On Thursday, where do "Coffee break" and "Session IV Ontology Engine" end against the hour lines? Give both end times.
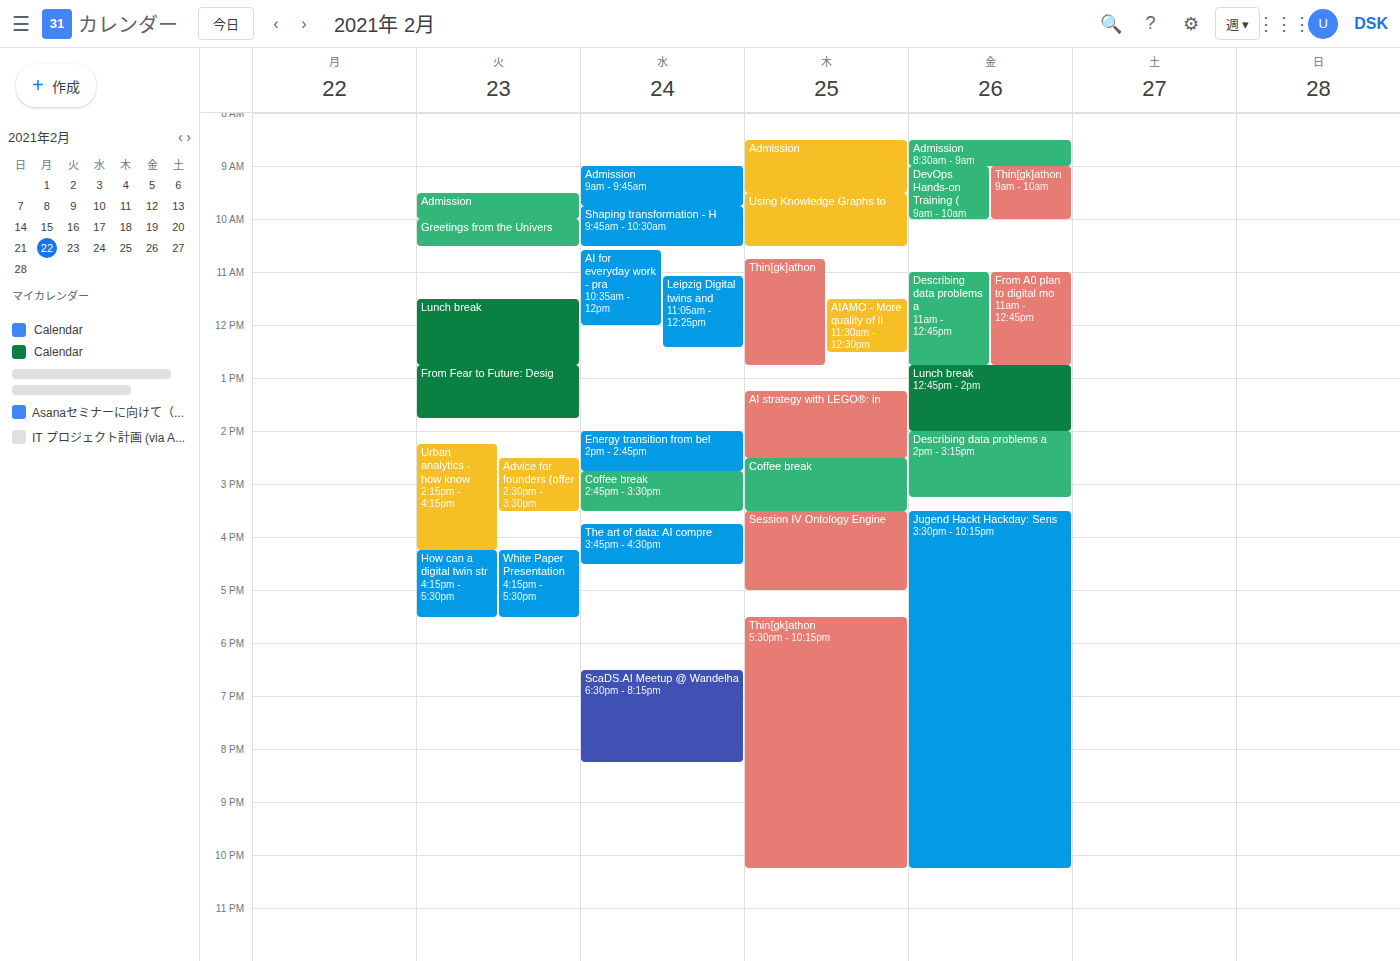
"Coffee break": 3:30 PM, halfway between the 3 PM and 4 PM lines. "Session IV Ontology Engine": 5:00 PM, exactly on the 5 PM line.